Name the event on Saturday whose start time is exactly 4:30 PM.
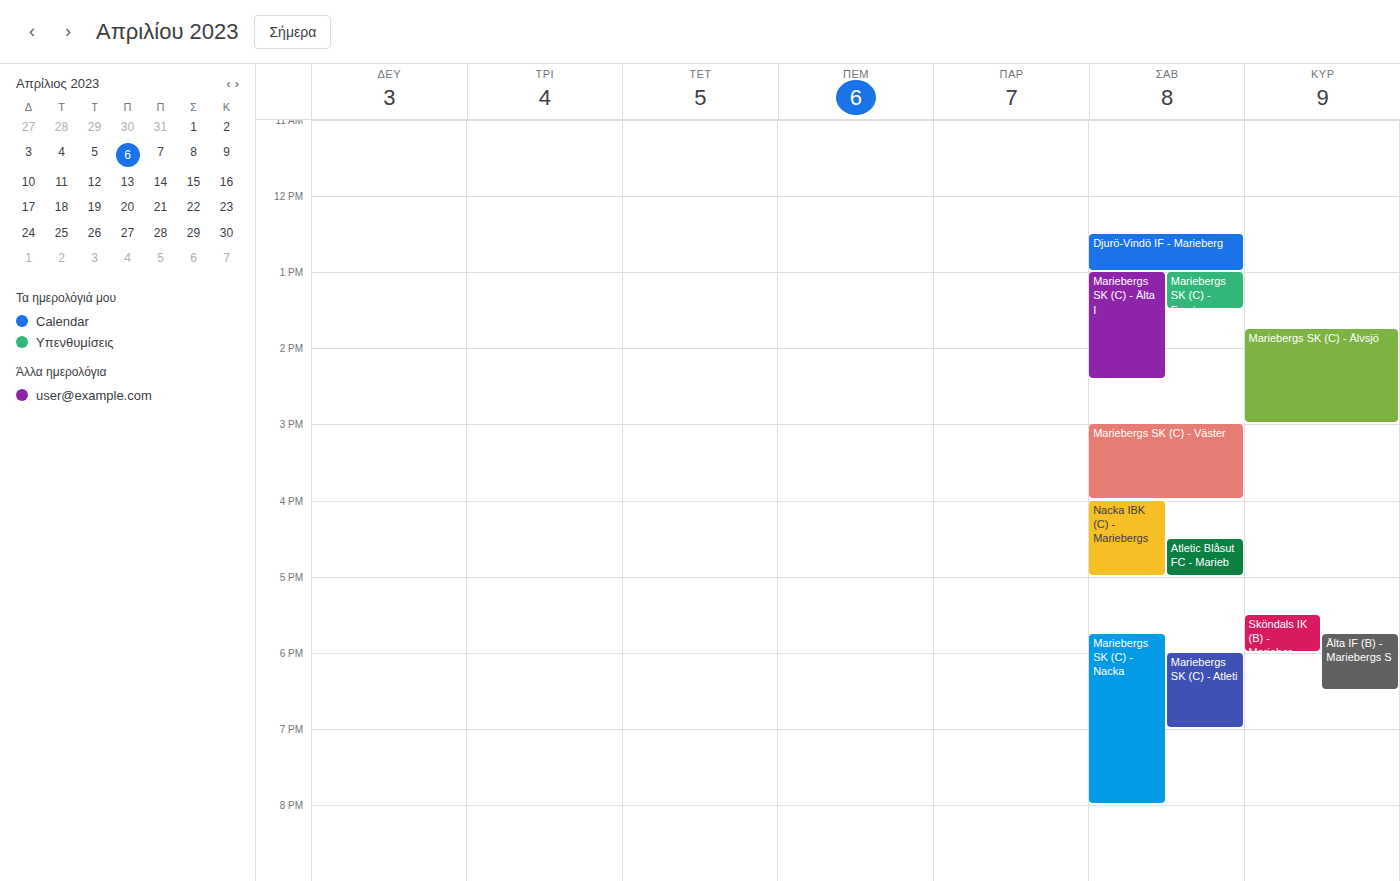
"Atletic Blåsut FC - Marieb"